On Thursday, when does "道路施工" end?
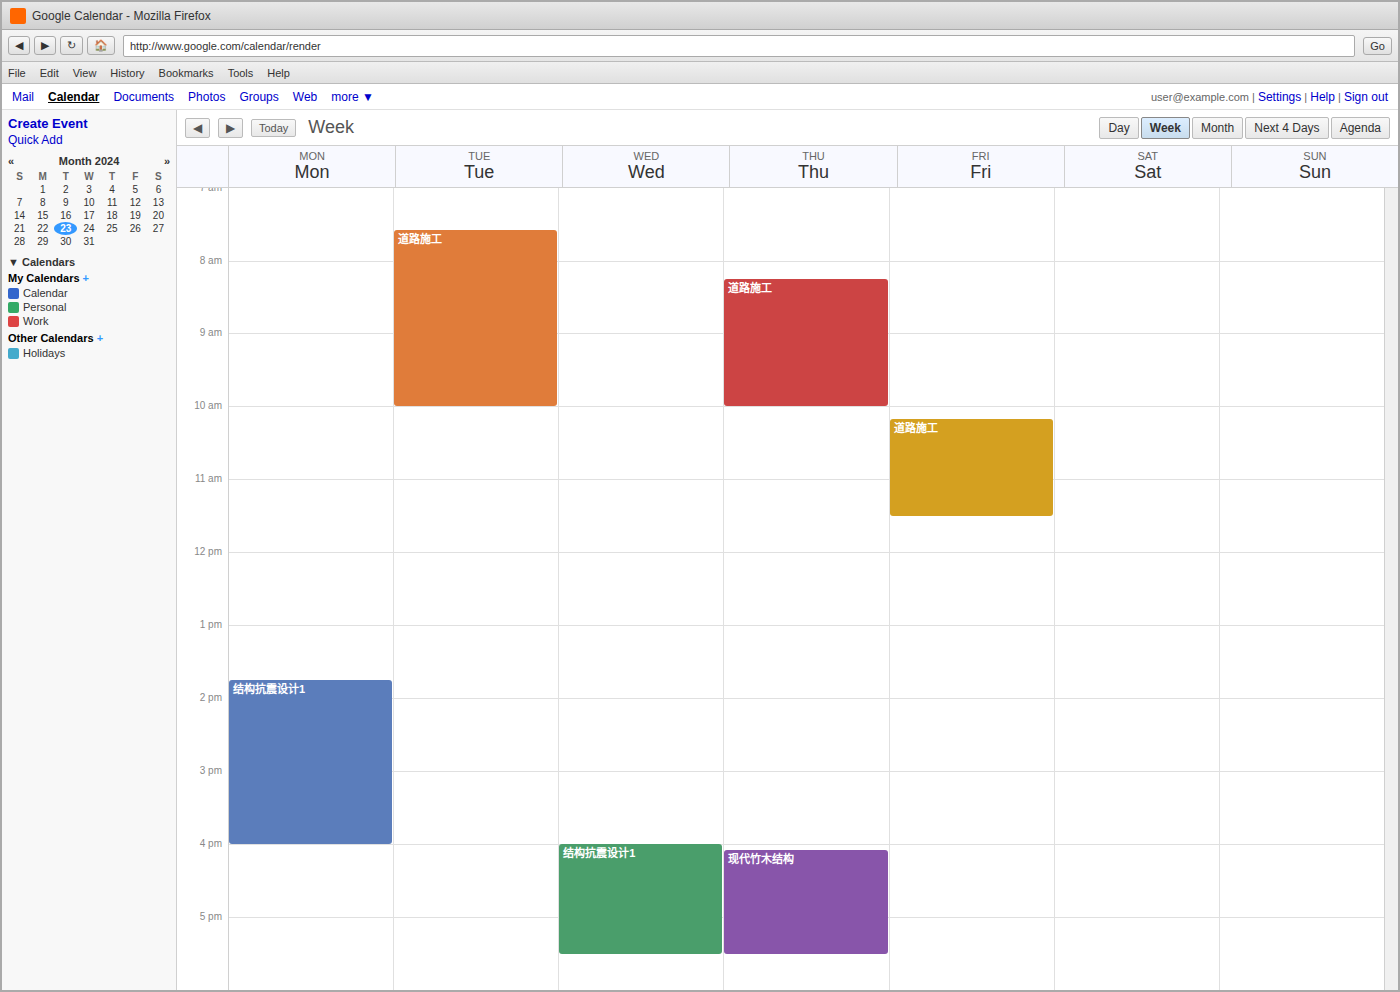
10:00 AM